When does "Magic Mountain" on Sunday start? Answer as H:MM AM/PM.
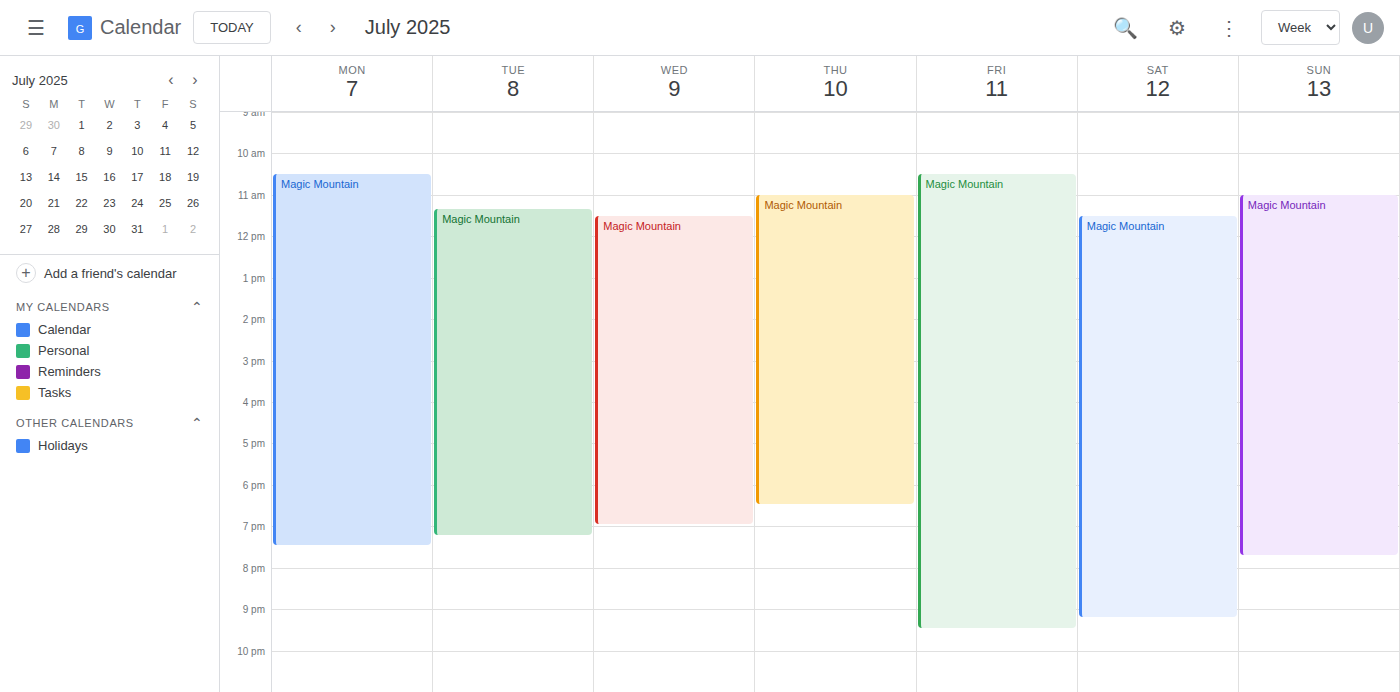
11:00 AM